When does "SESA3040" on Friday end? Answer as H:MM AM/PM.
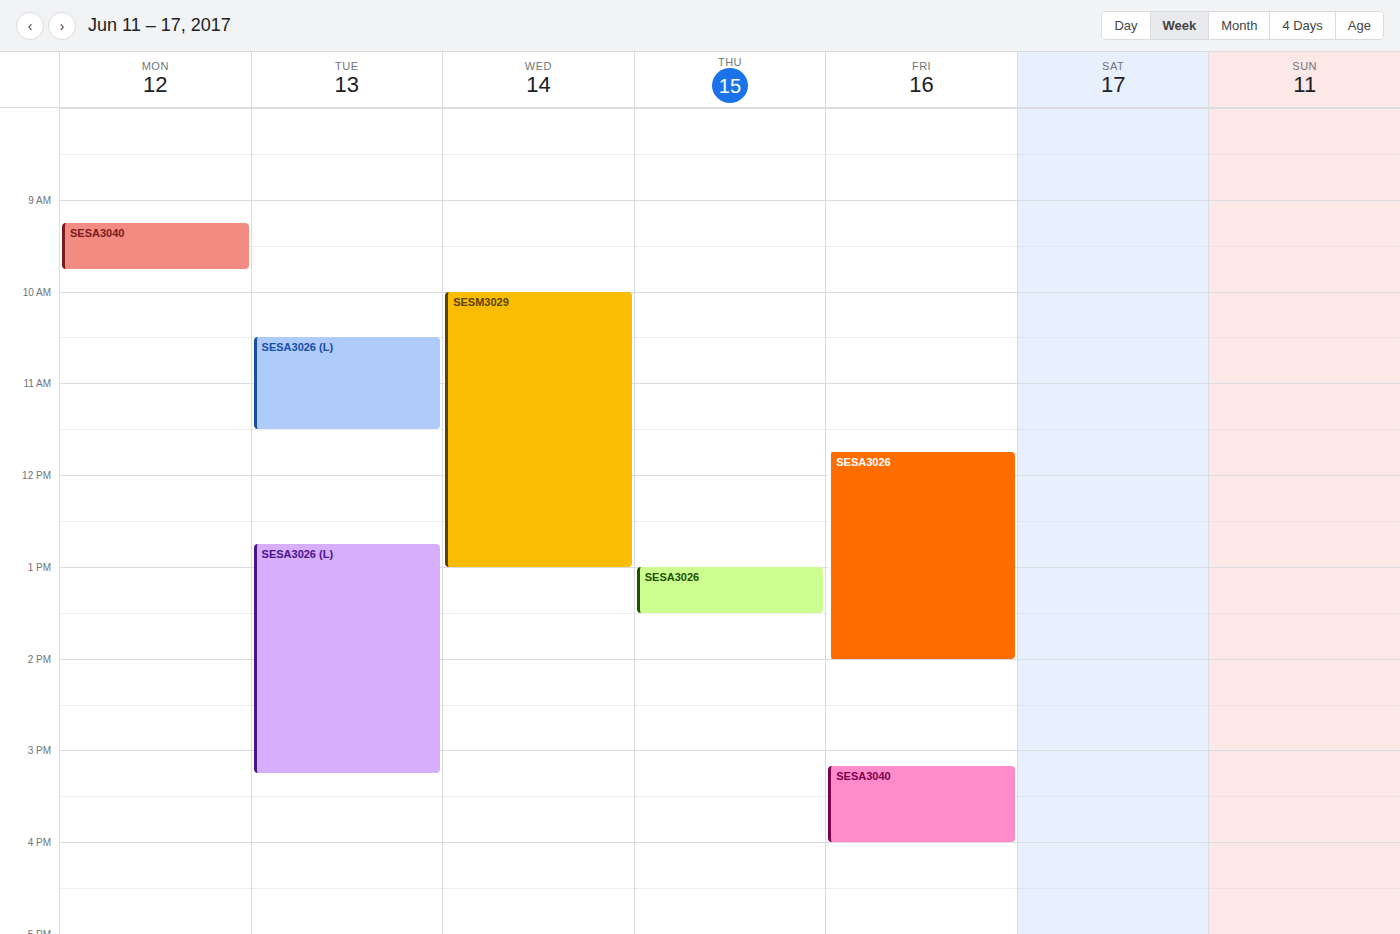
4:00 PM